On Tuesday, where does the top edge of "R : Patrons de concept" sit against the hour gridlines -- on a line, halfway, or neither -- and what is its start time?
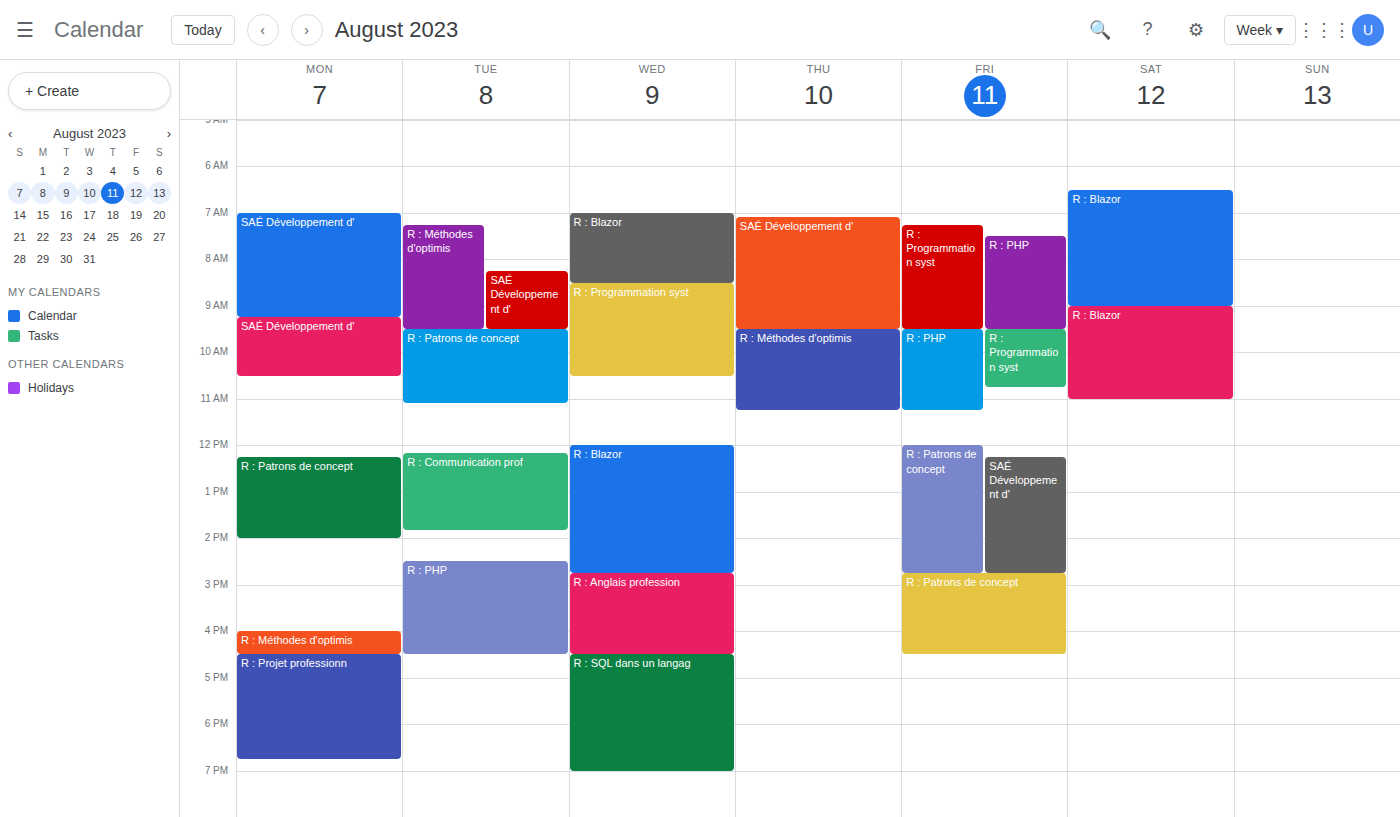
9:30 AM -- halfway between the 9 AM and 10 AM lines.